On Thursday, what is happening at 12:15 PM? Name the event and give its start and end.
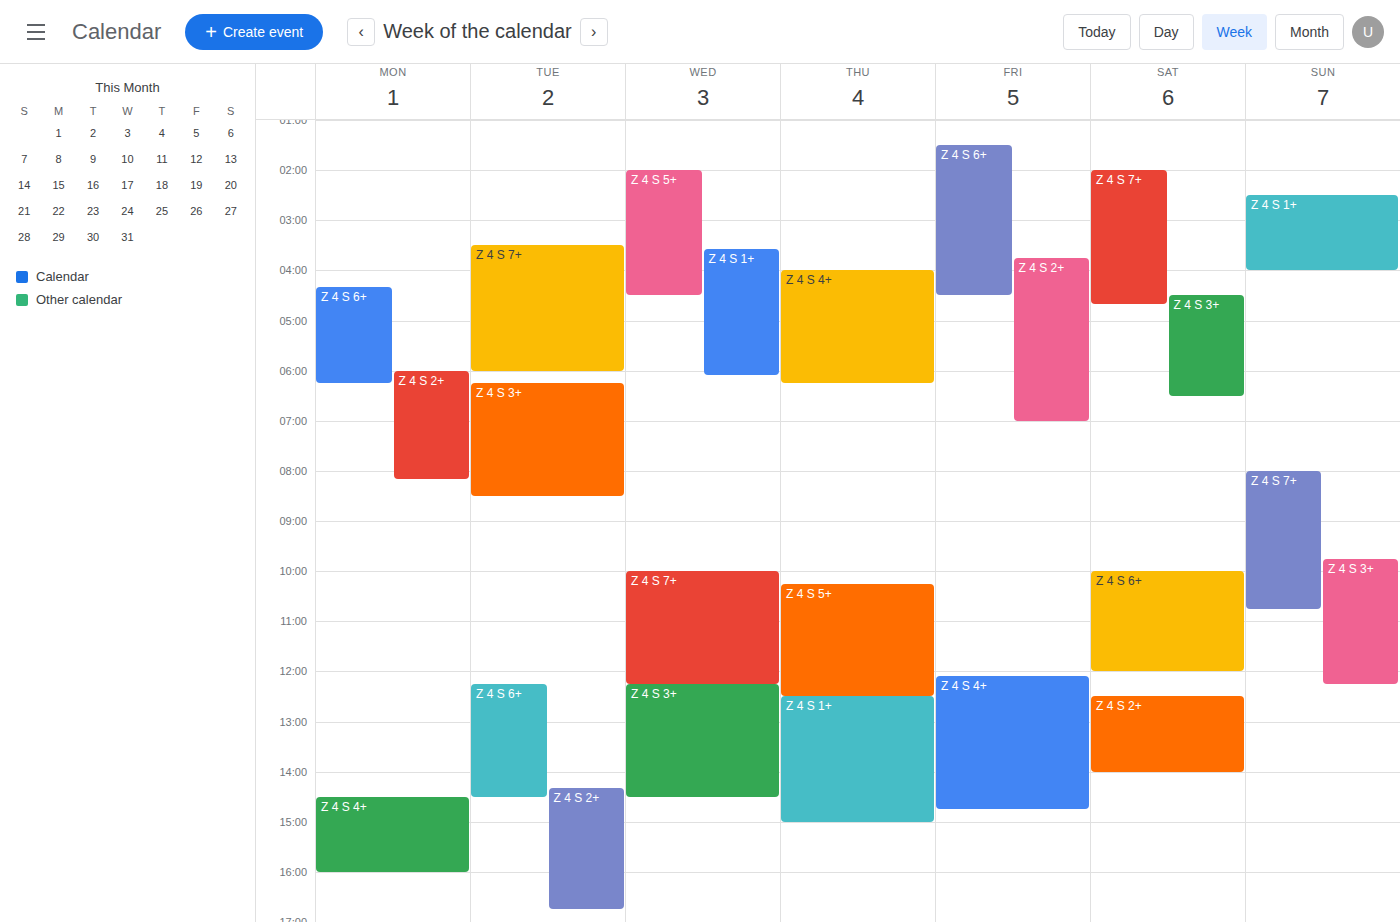
"Z 4 S 5+", 10:15 AM to 12:30 PM